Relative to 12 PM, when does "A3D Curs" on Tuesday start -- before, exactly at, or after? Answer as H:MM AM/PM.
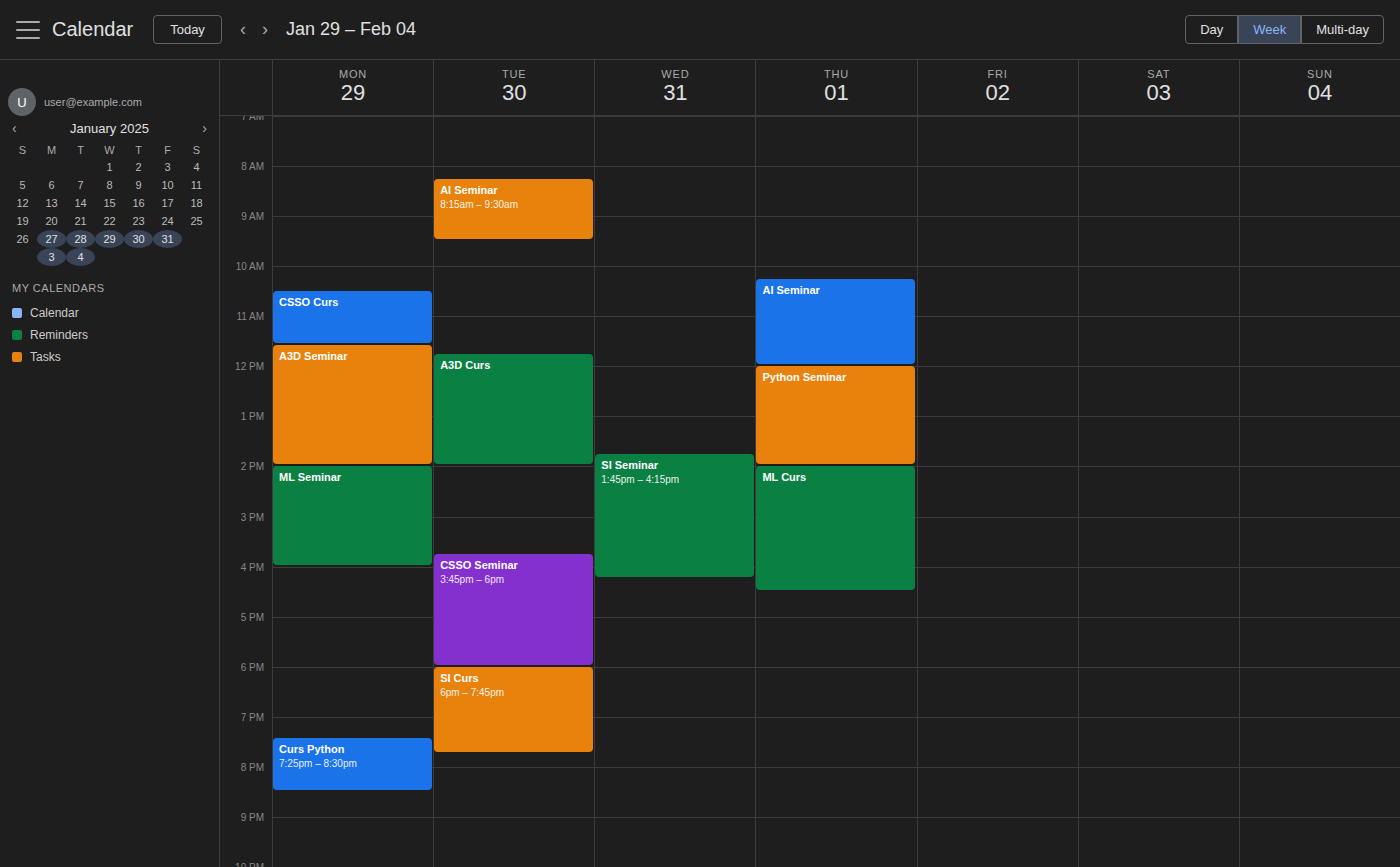
11:45 AM -- before 12 PM, 15 minutes above the 12 PM line.